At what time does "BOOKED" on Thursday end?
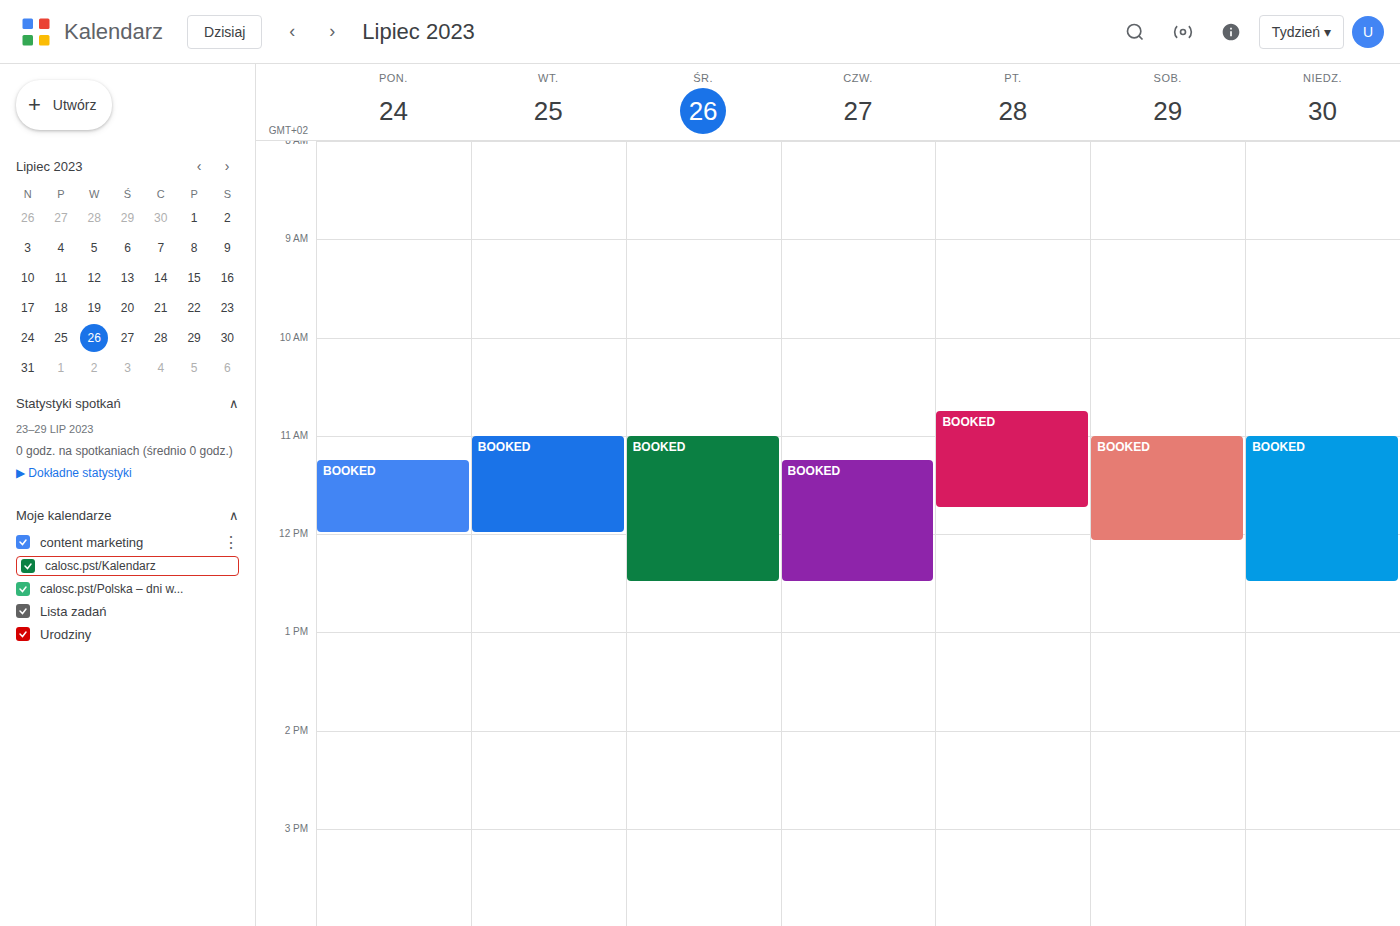
12:30 PM